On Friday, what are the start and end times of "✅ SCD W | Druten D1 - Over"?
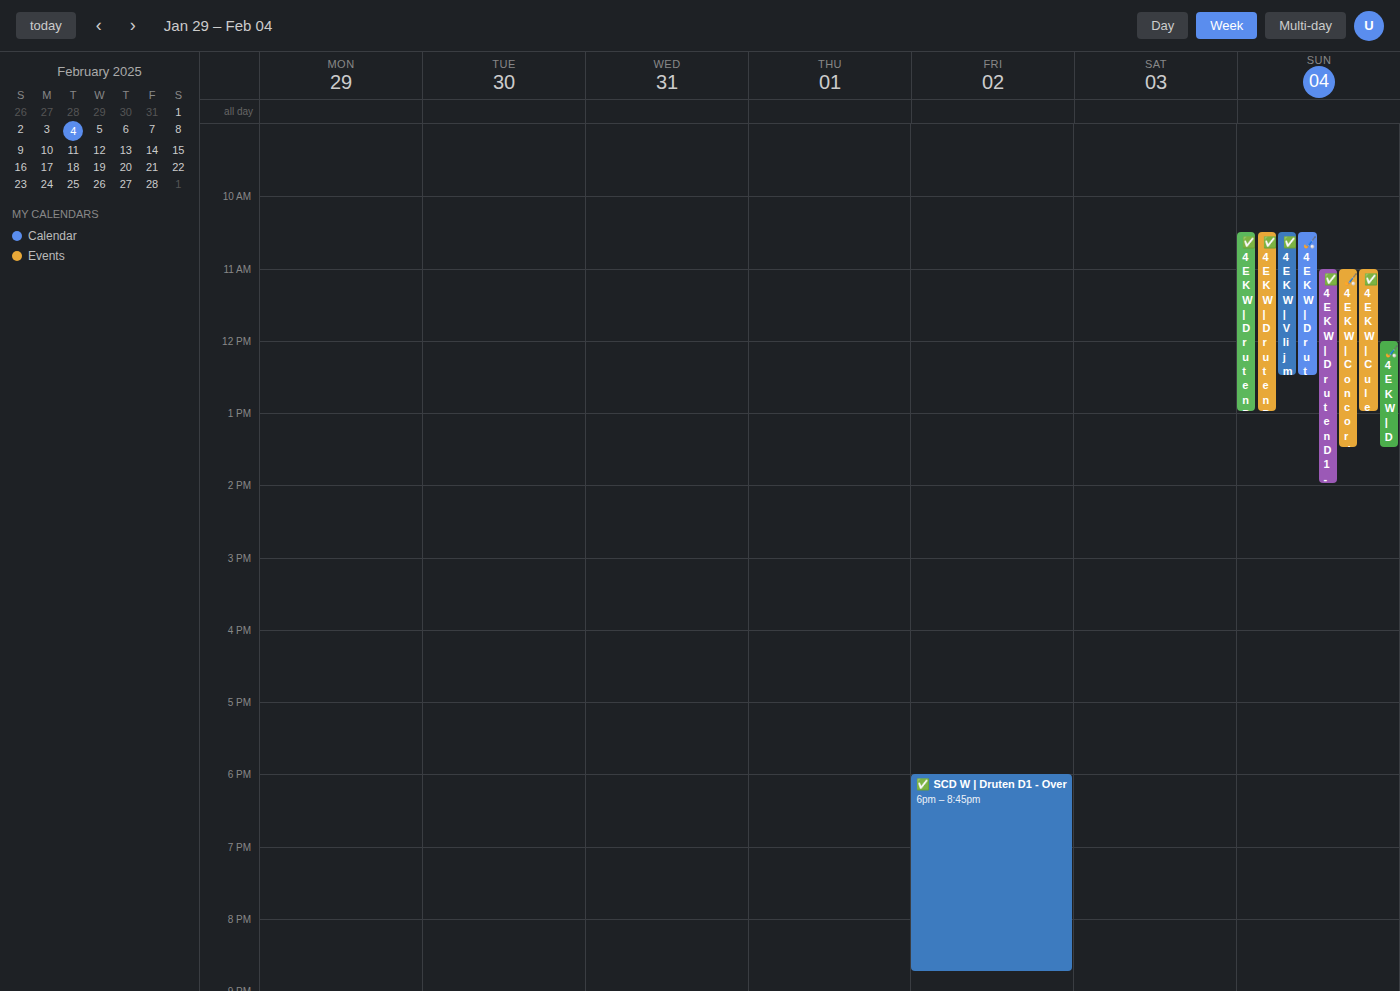
6:00 PM to 8:45 PM